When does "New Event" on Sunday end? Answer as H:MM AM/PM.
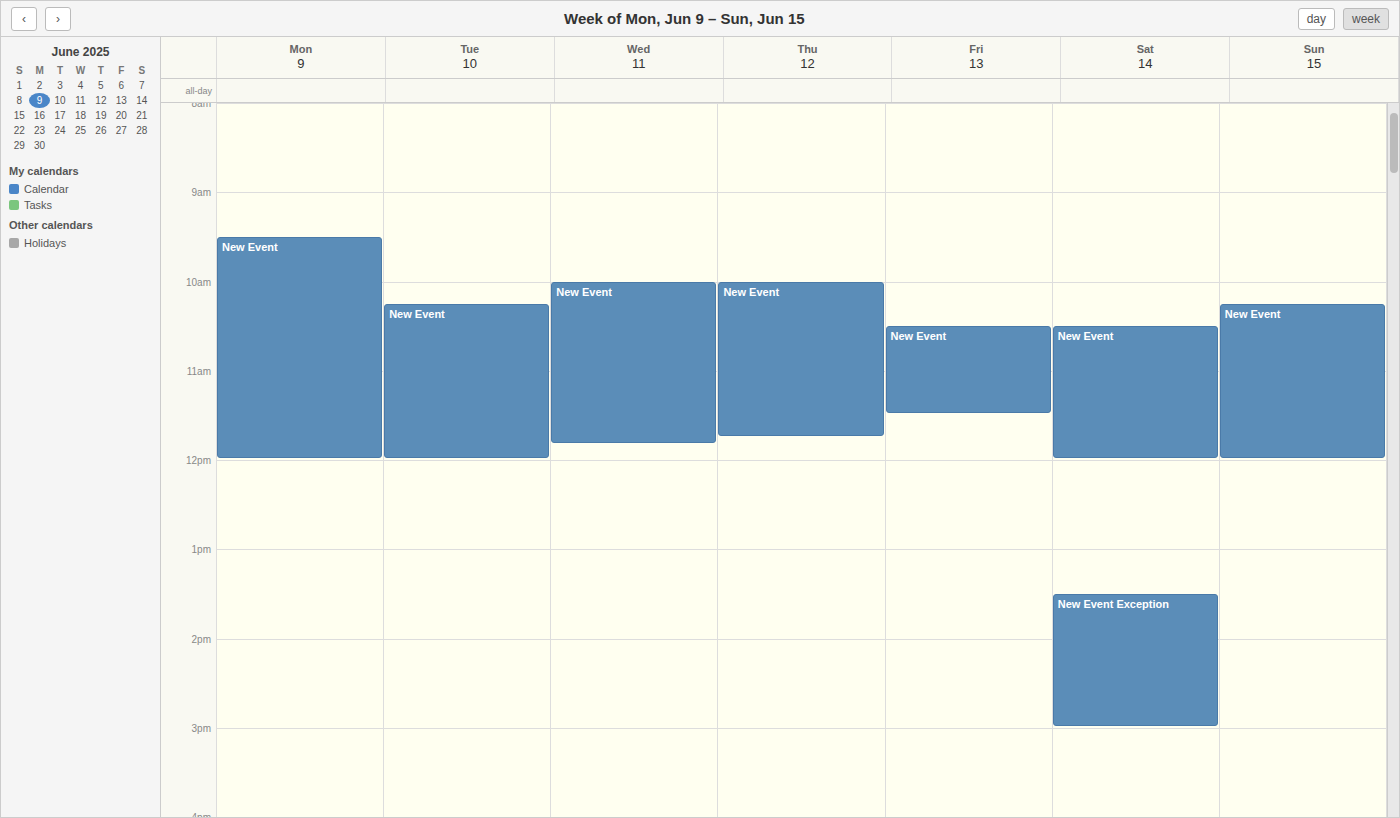
12:00 PM